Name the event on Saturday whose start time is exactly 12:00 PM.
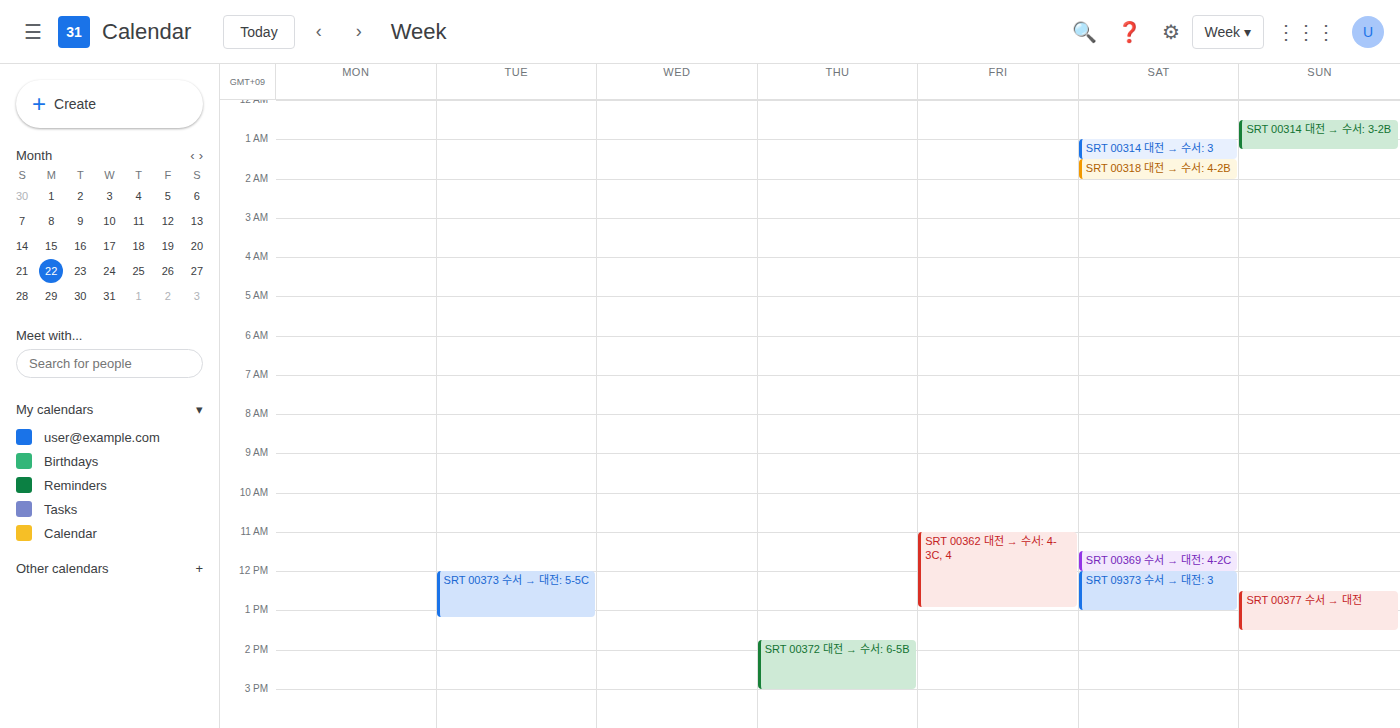
"SRT 09373 수서 → 대전: 3"